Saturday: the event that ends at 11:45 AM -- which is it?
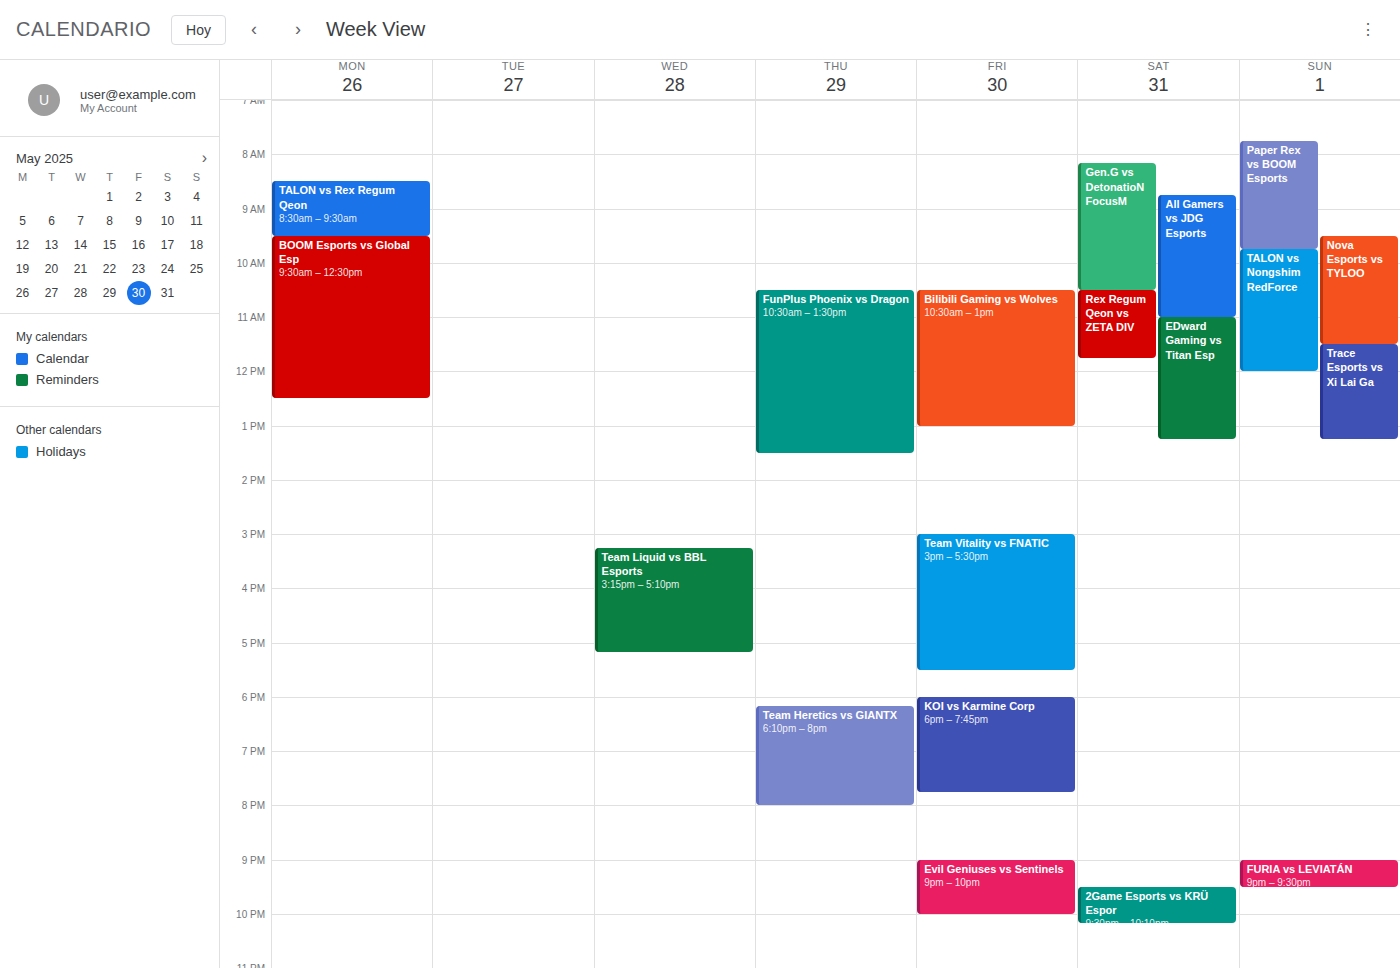
"Rex Regum Qeon vs ZETA DIV"